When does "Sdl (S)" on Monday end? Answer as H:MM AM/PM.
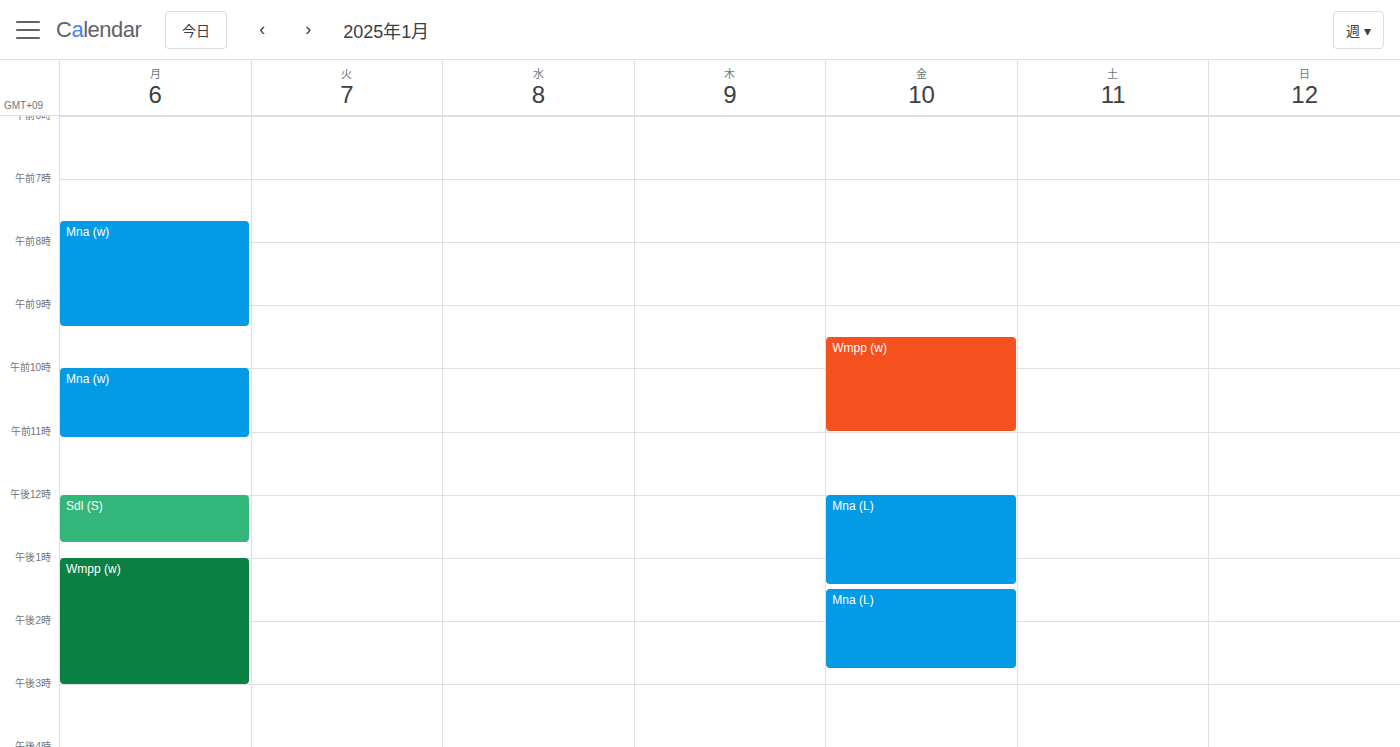
12:45 PM